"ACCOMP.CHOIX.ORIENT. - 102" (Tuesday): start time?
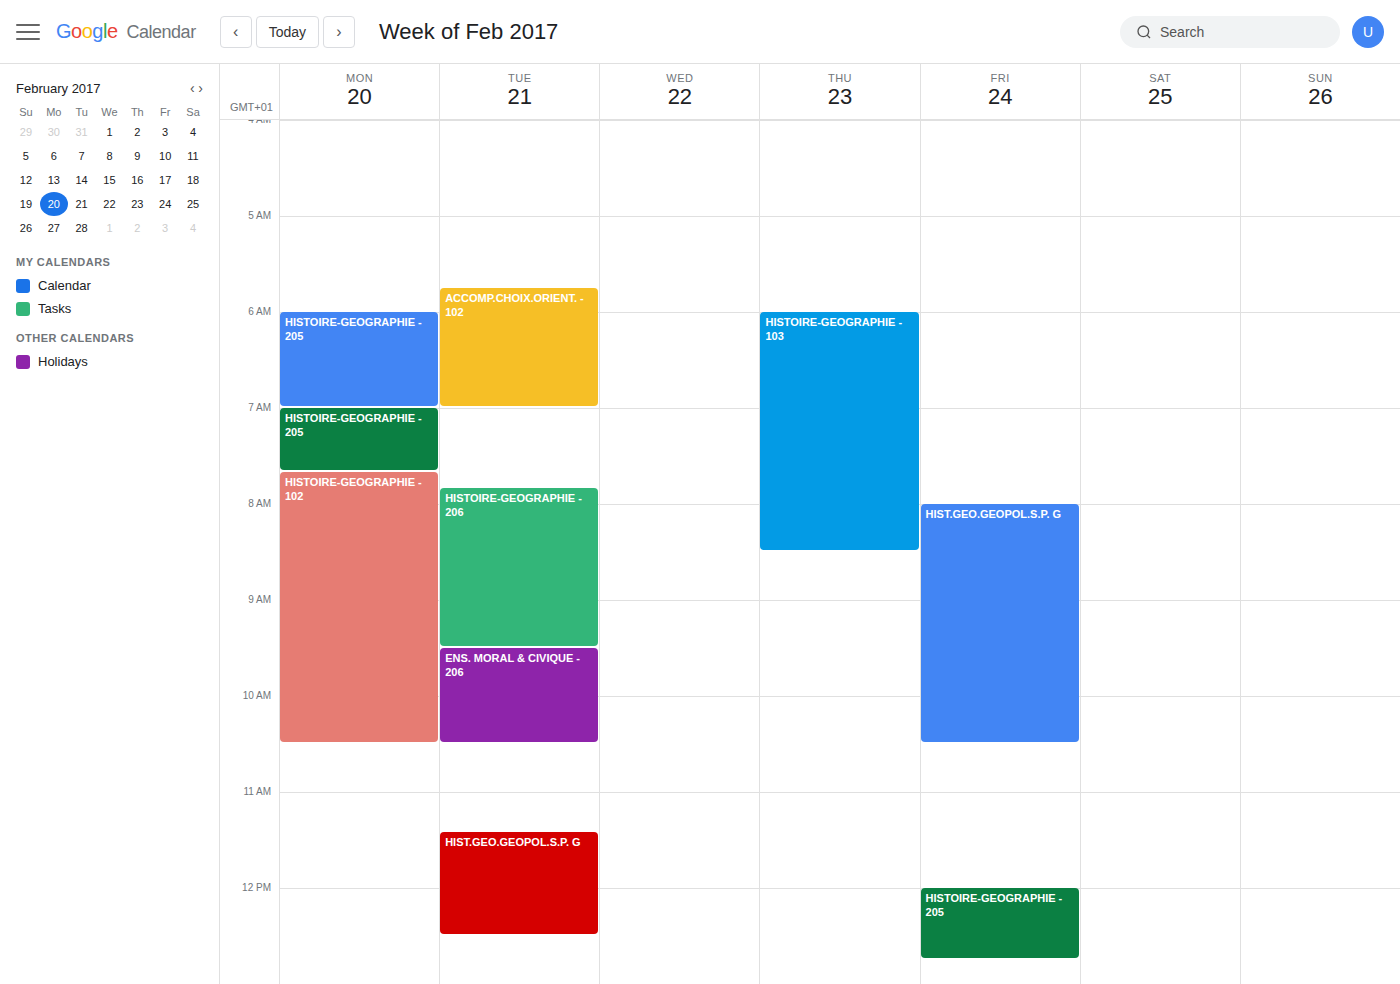
5:45 AM